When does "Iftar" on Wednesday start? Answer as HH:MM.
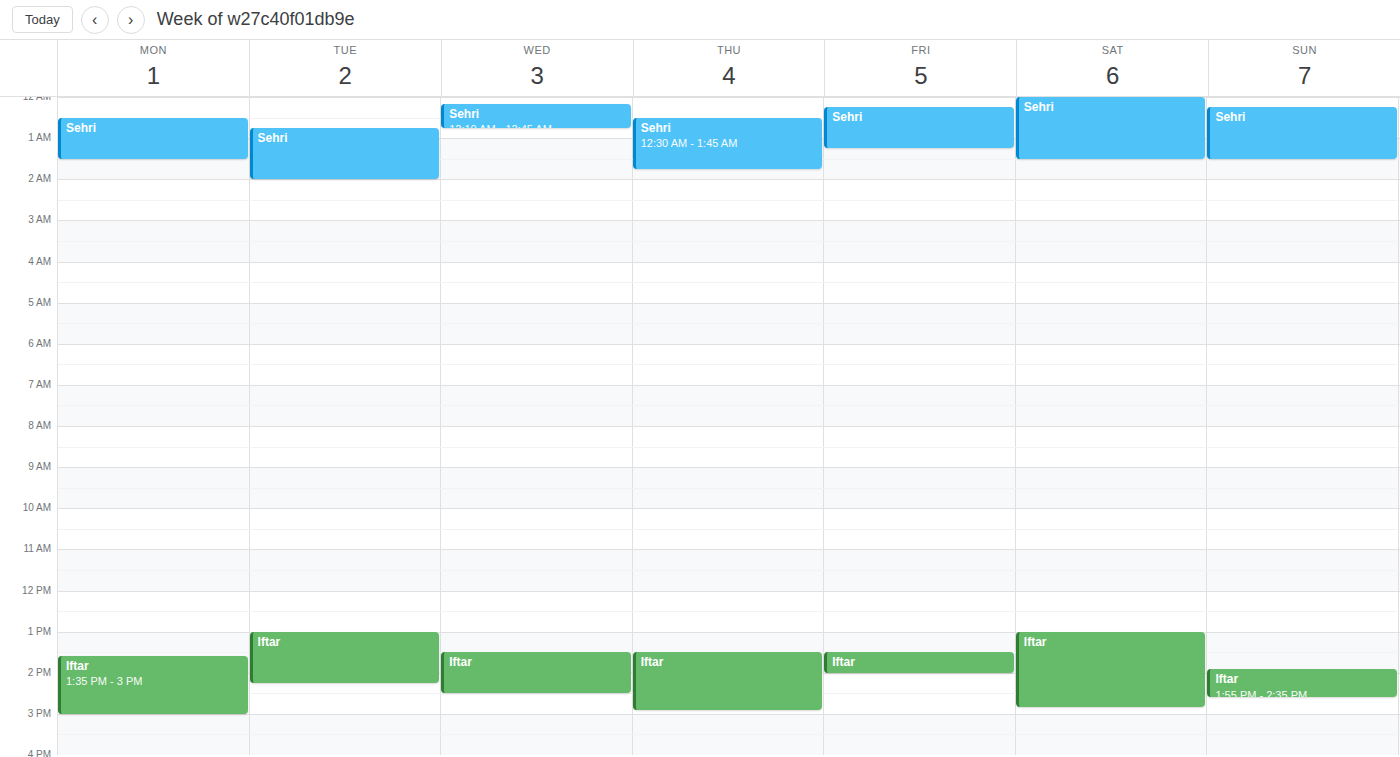
13:30